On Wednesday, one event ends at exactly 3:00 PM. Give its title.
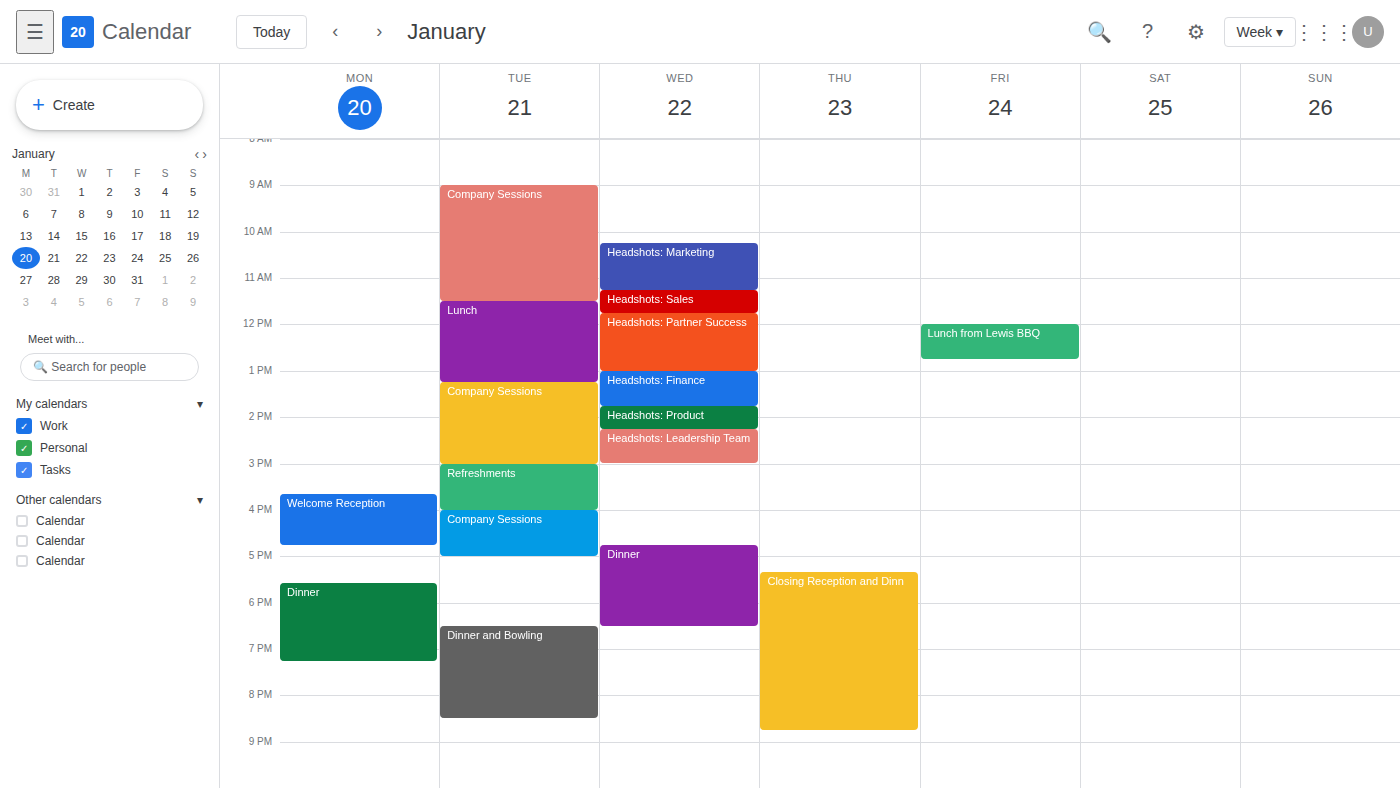
"Headshots: Leadership Team"